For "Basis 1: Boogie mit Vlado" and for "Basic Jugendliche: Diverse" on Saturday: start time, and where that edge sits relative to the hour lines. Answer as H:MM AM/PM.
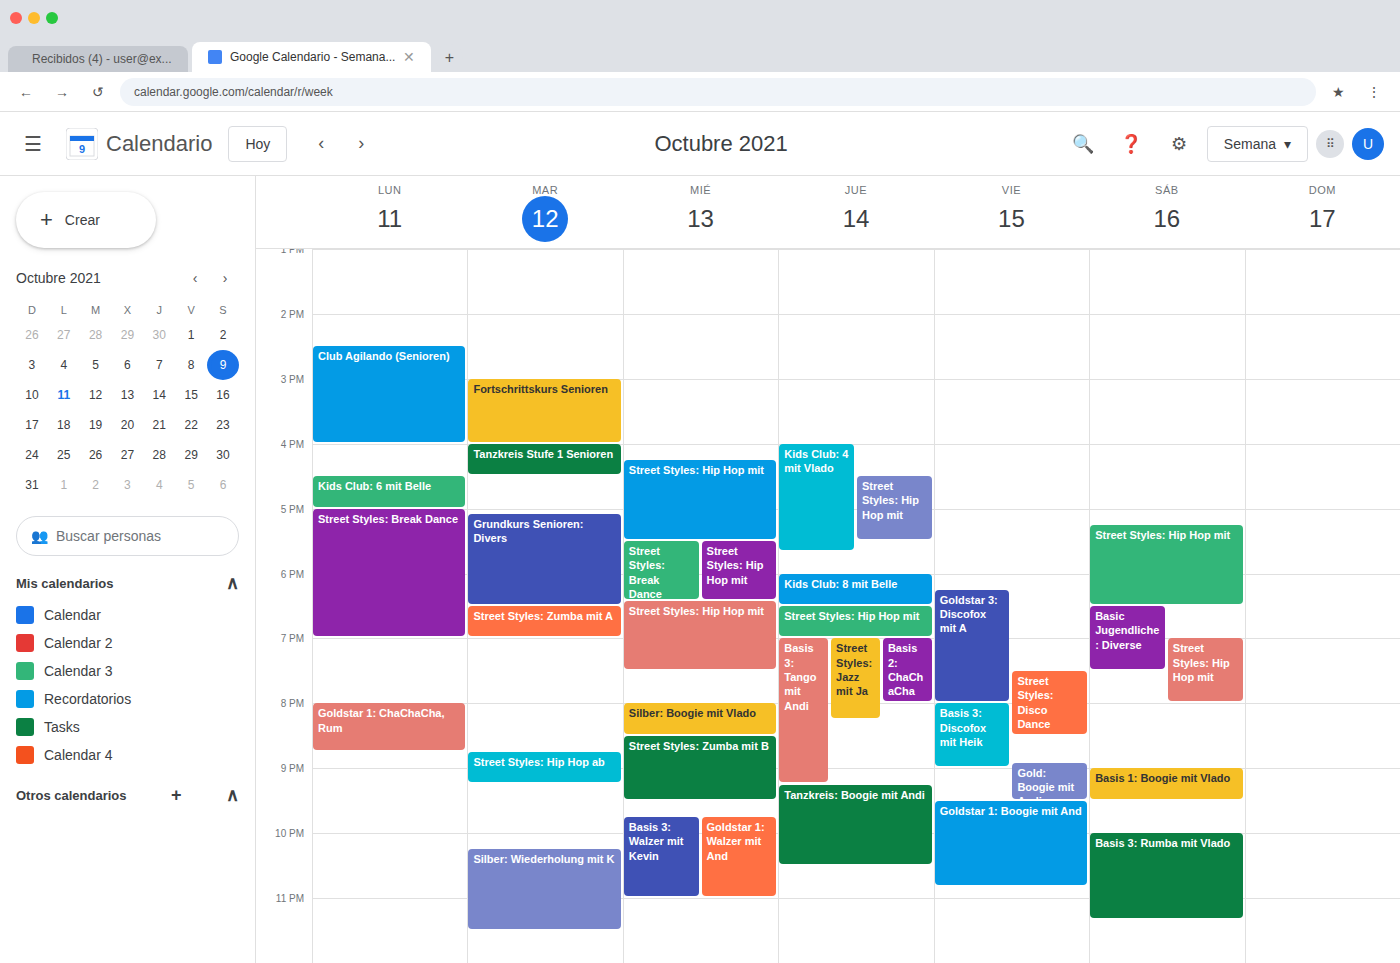
"Basis 1: Boogie mit Vlado": 9:00 PM, exactly on the 9 PM line. "Basic Jugendliche: Diverse": 6:30 PM, halfway between the 6 PM and 7 PM lines.